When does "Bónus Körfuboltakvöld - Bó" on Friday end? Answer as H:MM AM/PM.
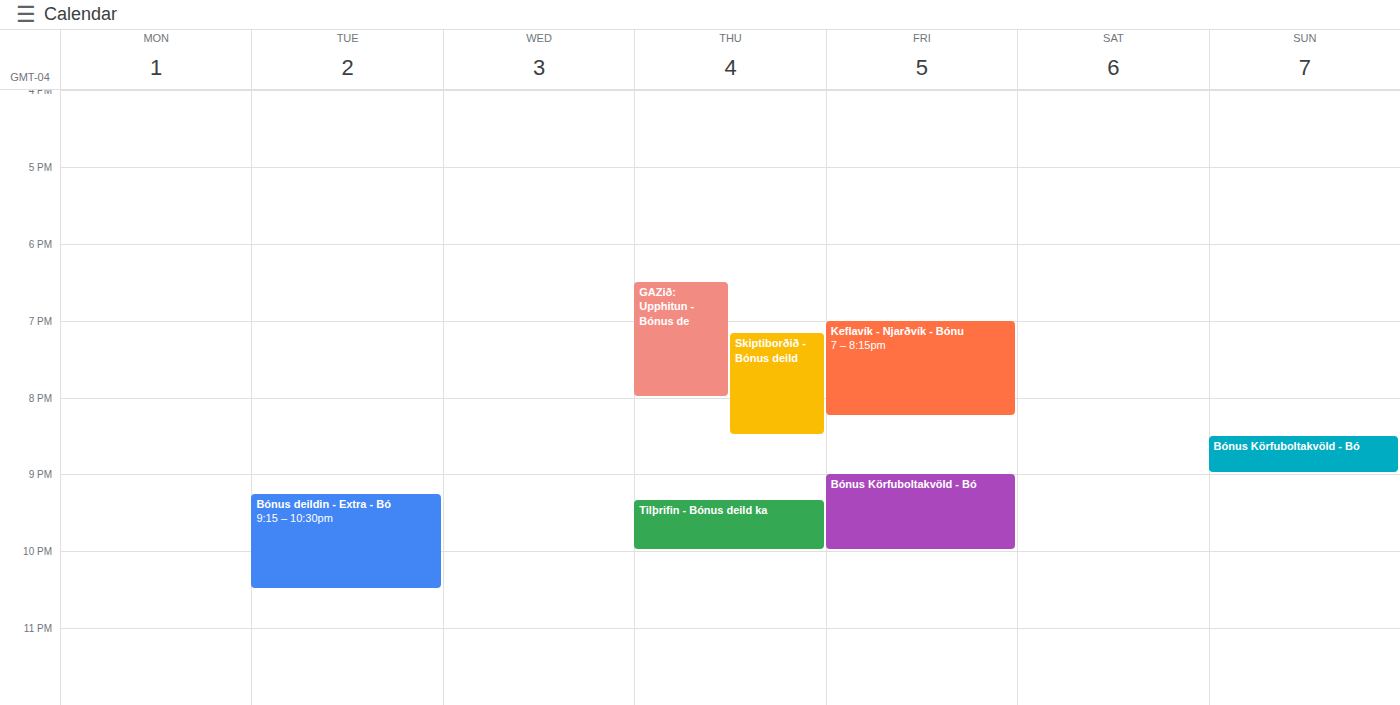
10:00 PM